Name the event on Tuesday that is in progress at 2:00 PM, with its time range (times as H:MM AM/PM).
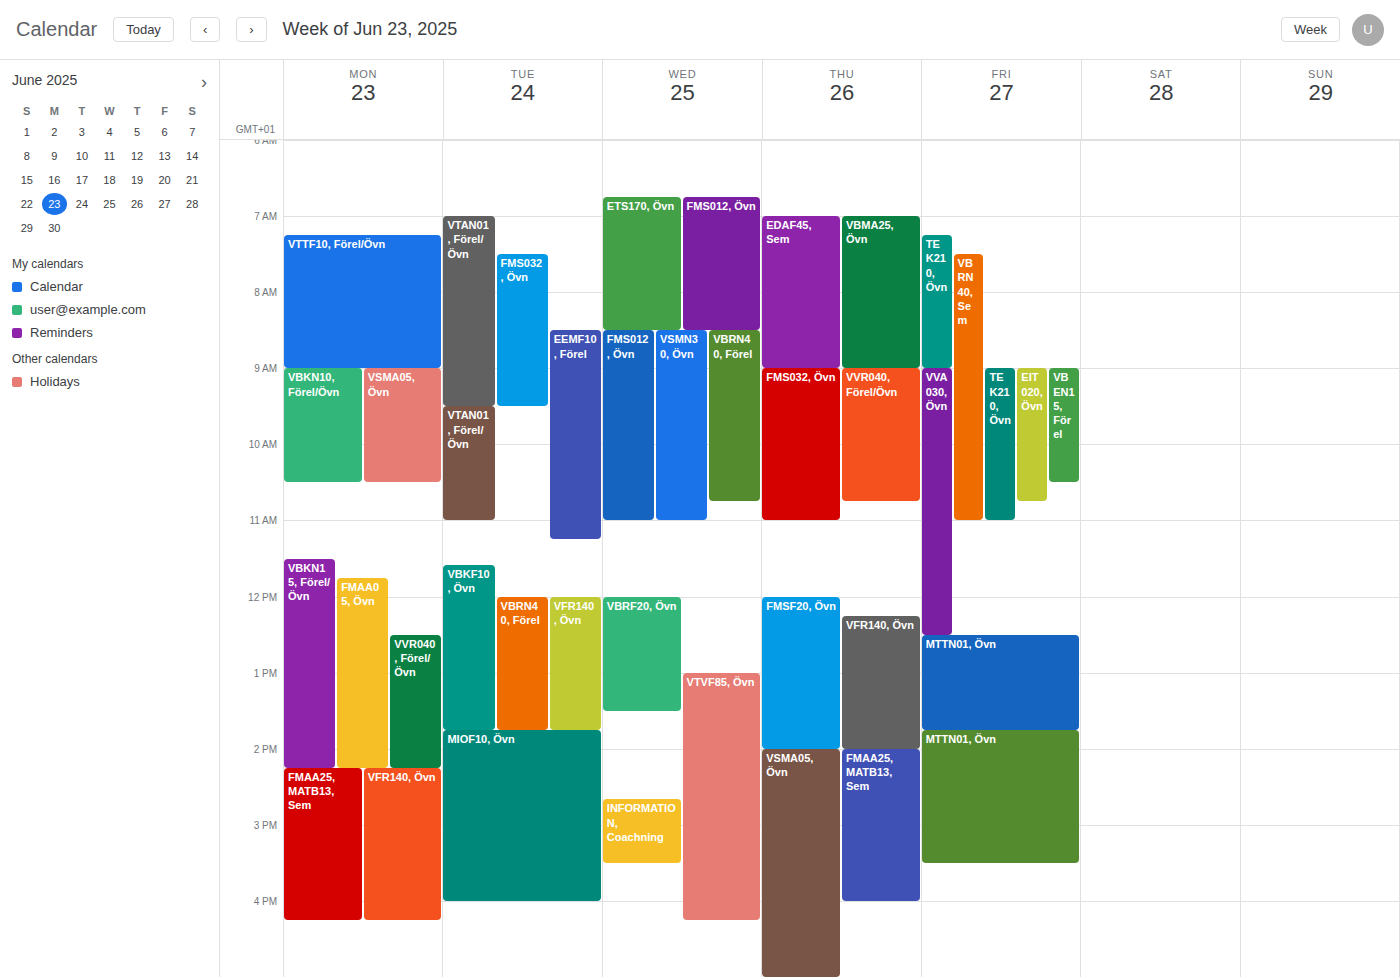
"MIOF10, Övn", 1:45 PM to 4:00 PM